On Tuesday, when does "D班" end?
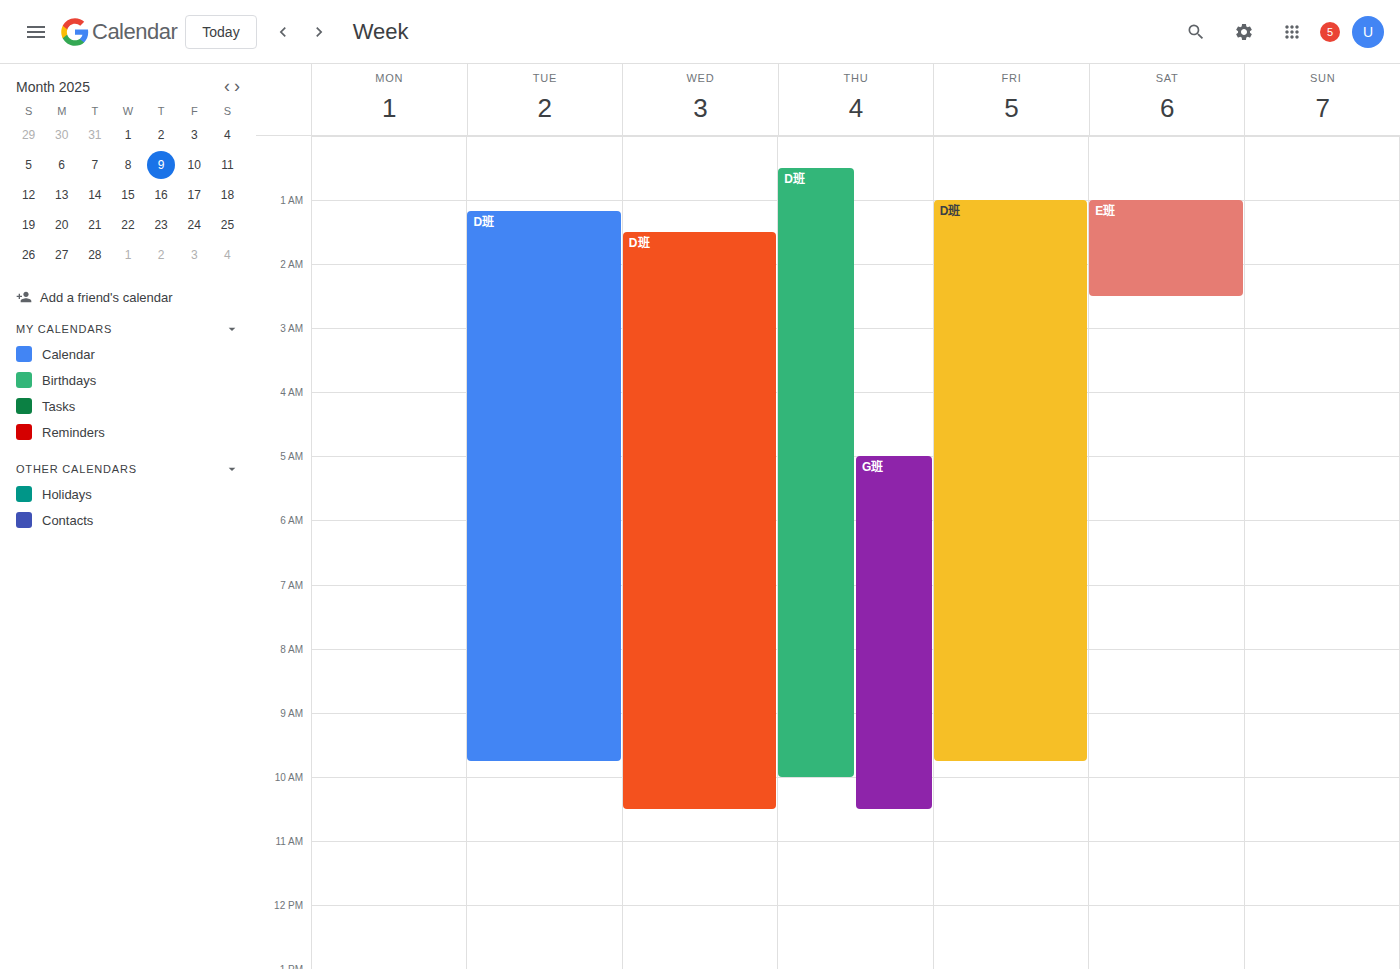
9:45 AM